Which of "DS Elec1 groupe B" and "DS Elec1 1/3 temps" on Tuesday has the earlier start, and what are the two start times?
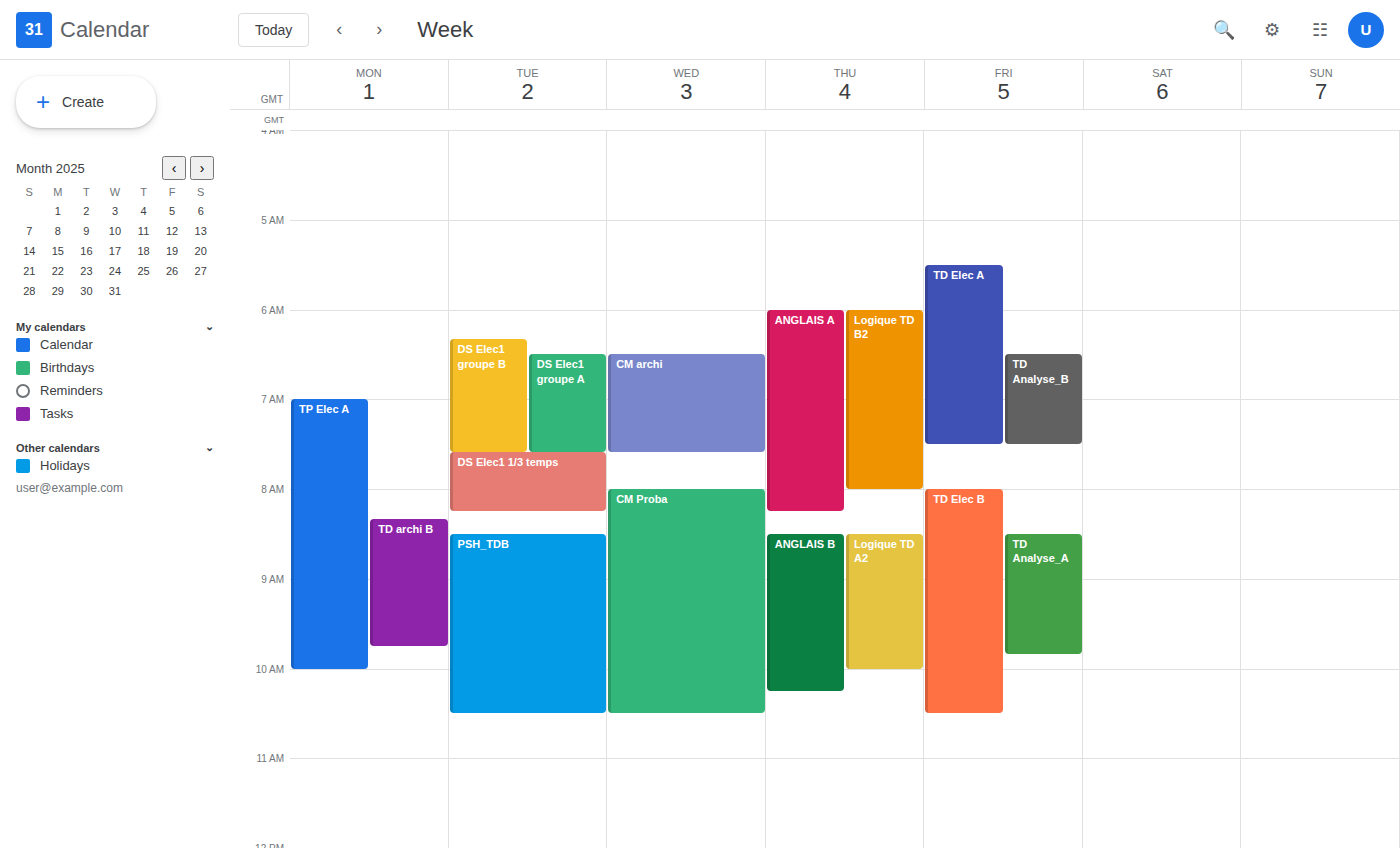
"DS Elec1 groupe B" 6:20 AM; "DS Elec1 1/3 temps" 7:35 AM.